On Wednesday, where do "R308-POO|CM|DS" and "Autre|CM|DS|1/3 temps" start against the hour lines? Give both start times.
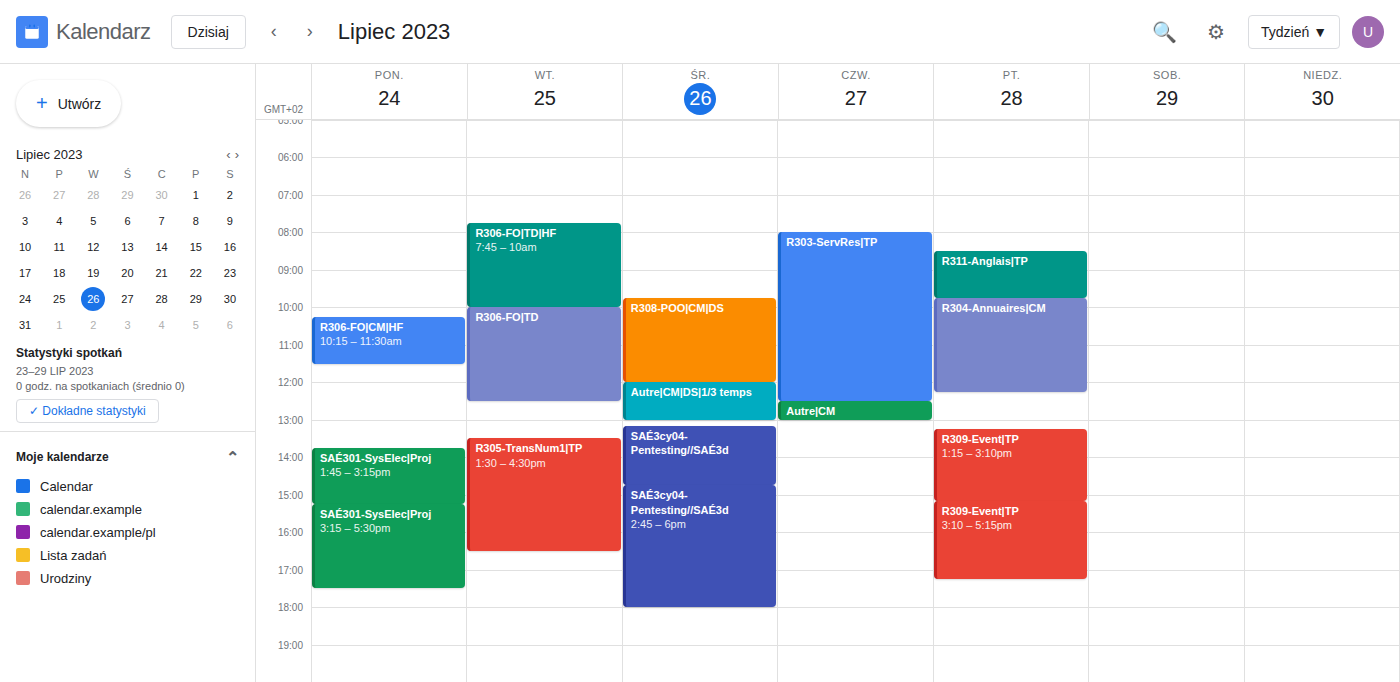
"R308-POO|CM|DS": 9:45 AM, neither: three quarters of the way from the 9 AM line to the 10 AM line. "Autre|CM|DS|1/3 temps": 12:00 PM, exactly on the 12 PM line.